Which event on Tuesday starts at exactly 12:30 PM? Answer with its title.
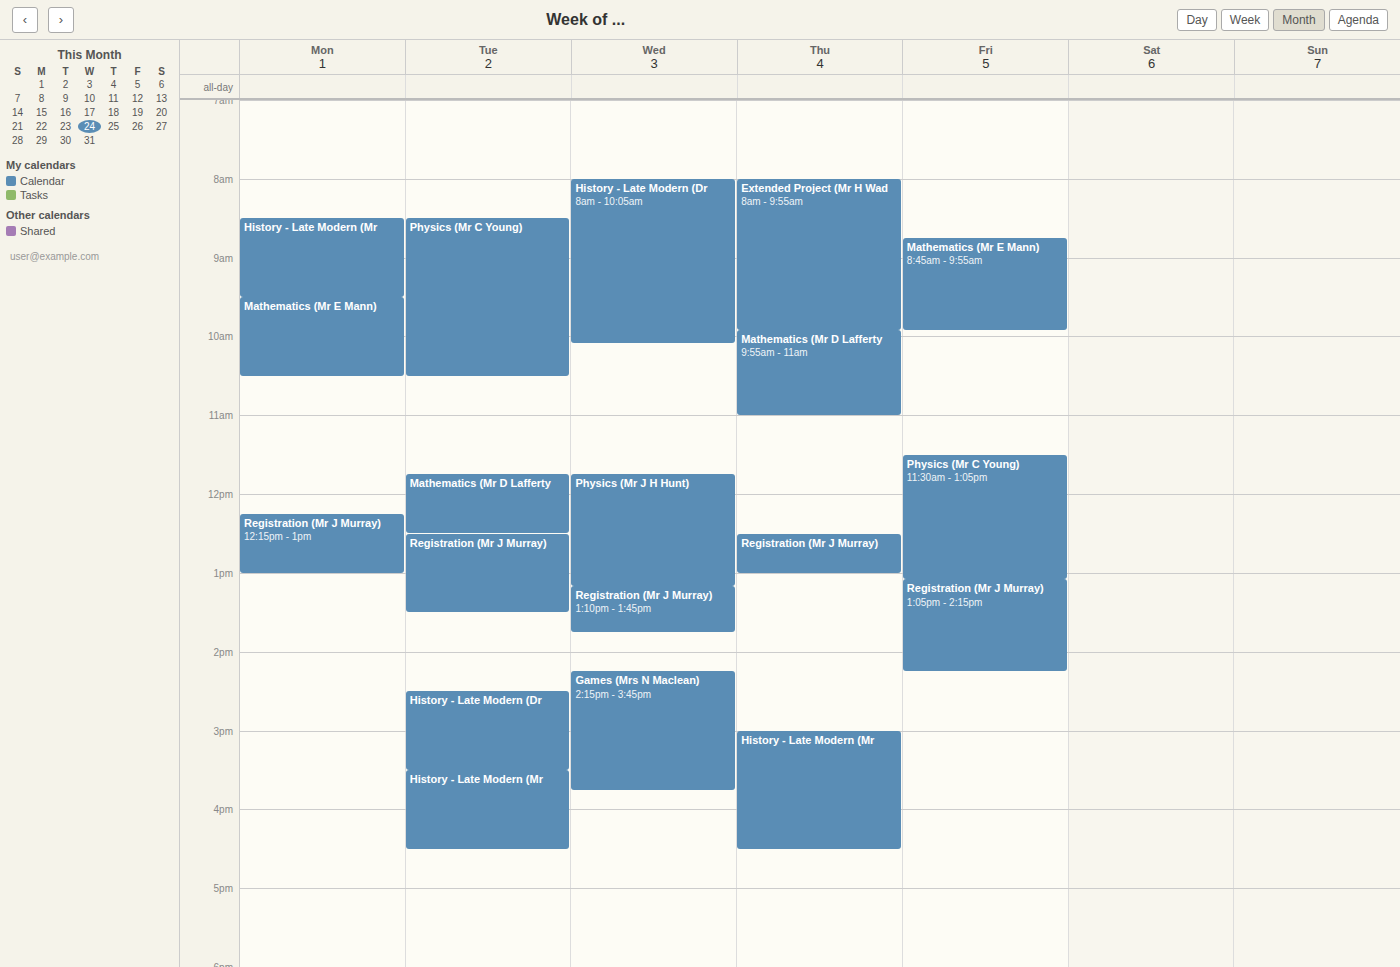
"Registration (Mr J Murray)"